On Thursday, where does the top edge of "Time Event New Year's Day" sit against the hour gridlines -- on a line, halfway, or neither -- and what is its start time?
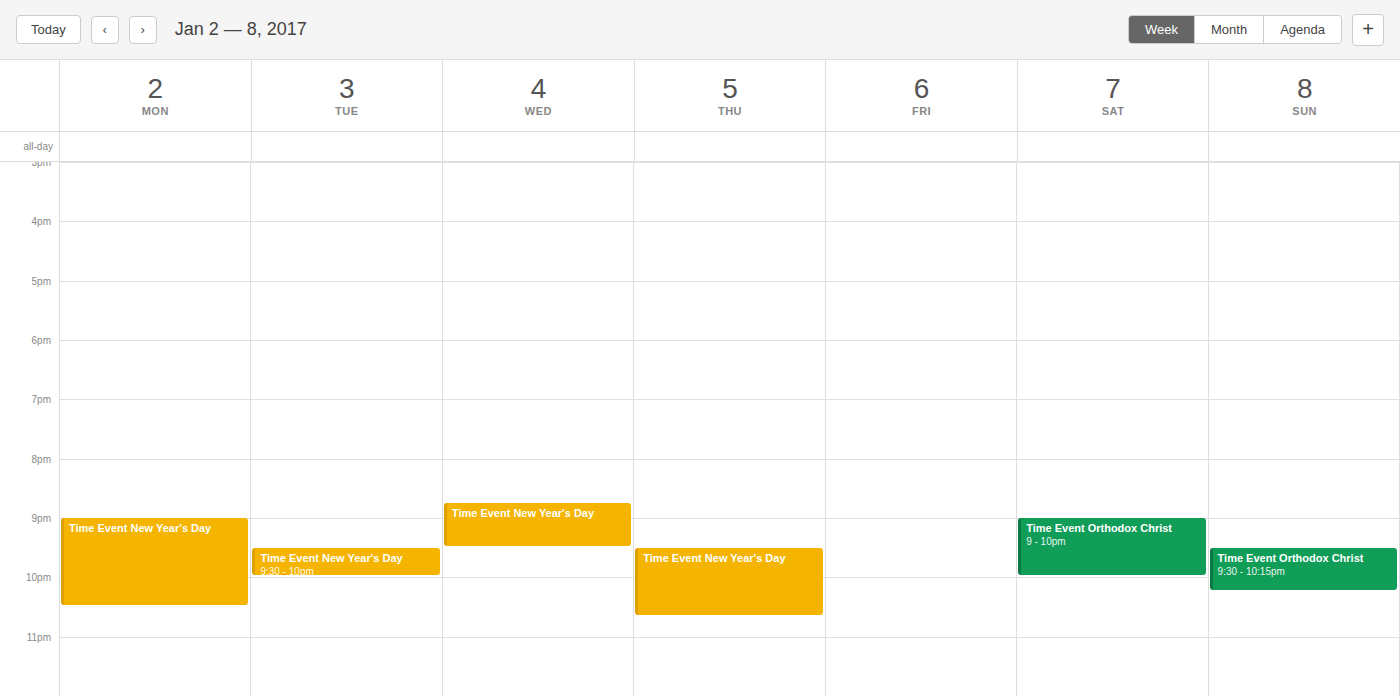
9:30 PM -- halfway between the 9 PM and 10 PM lines.